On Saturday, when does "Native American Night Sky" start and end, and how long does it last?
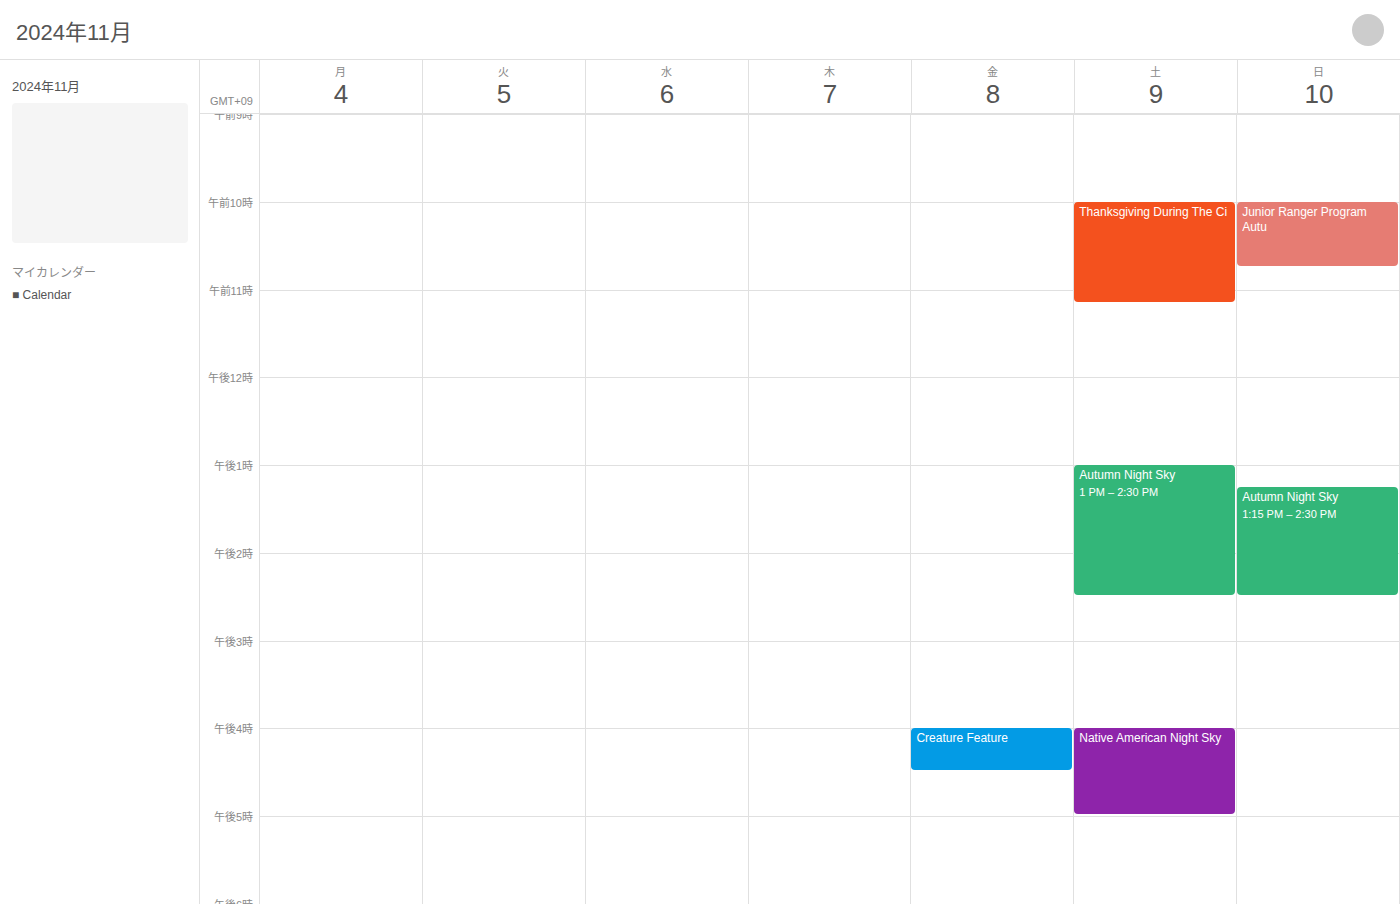
4:00 PM to 5:00 PM, 1 hour